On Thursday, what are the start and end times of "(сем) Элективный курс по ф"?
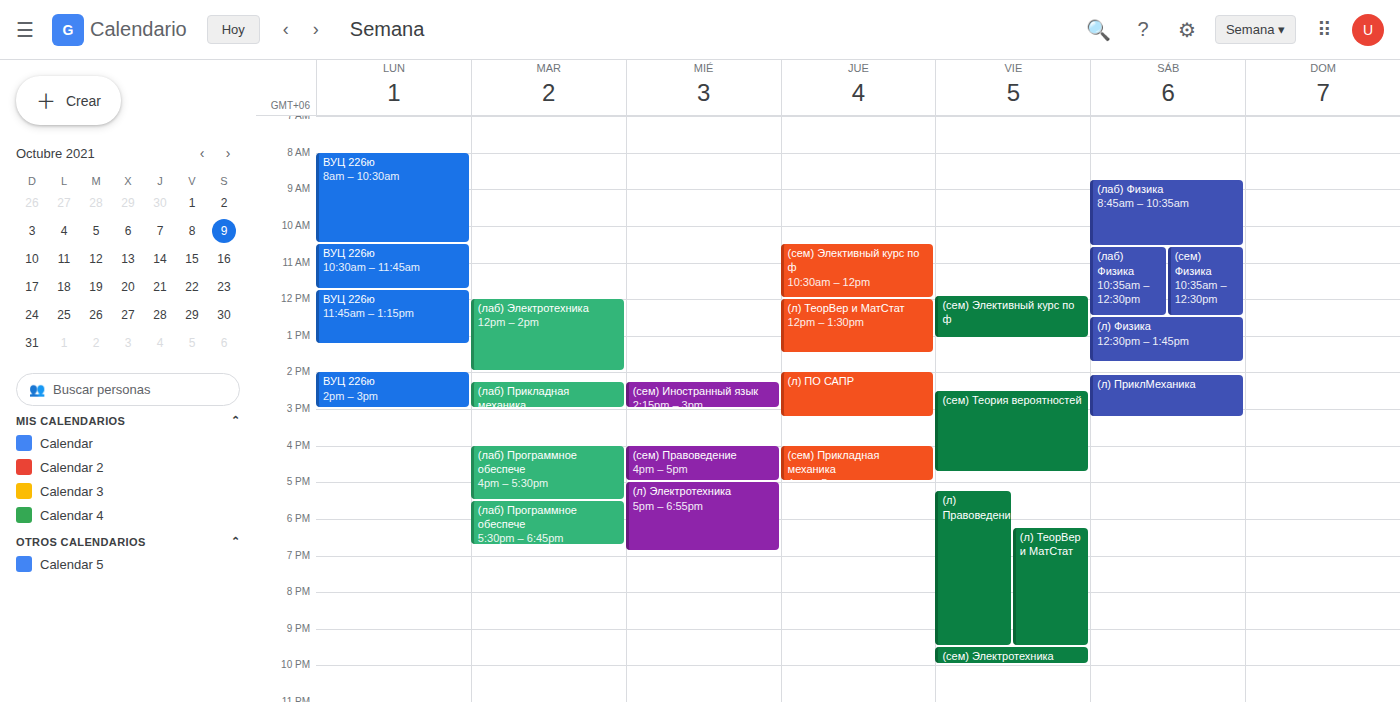
10:30 AM to 12:00 PM